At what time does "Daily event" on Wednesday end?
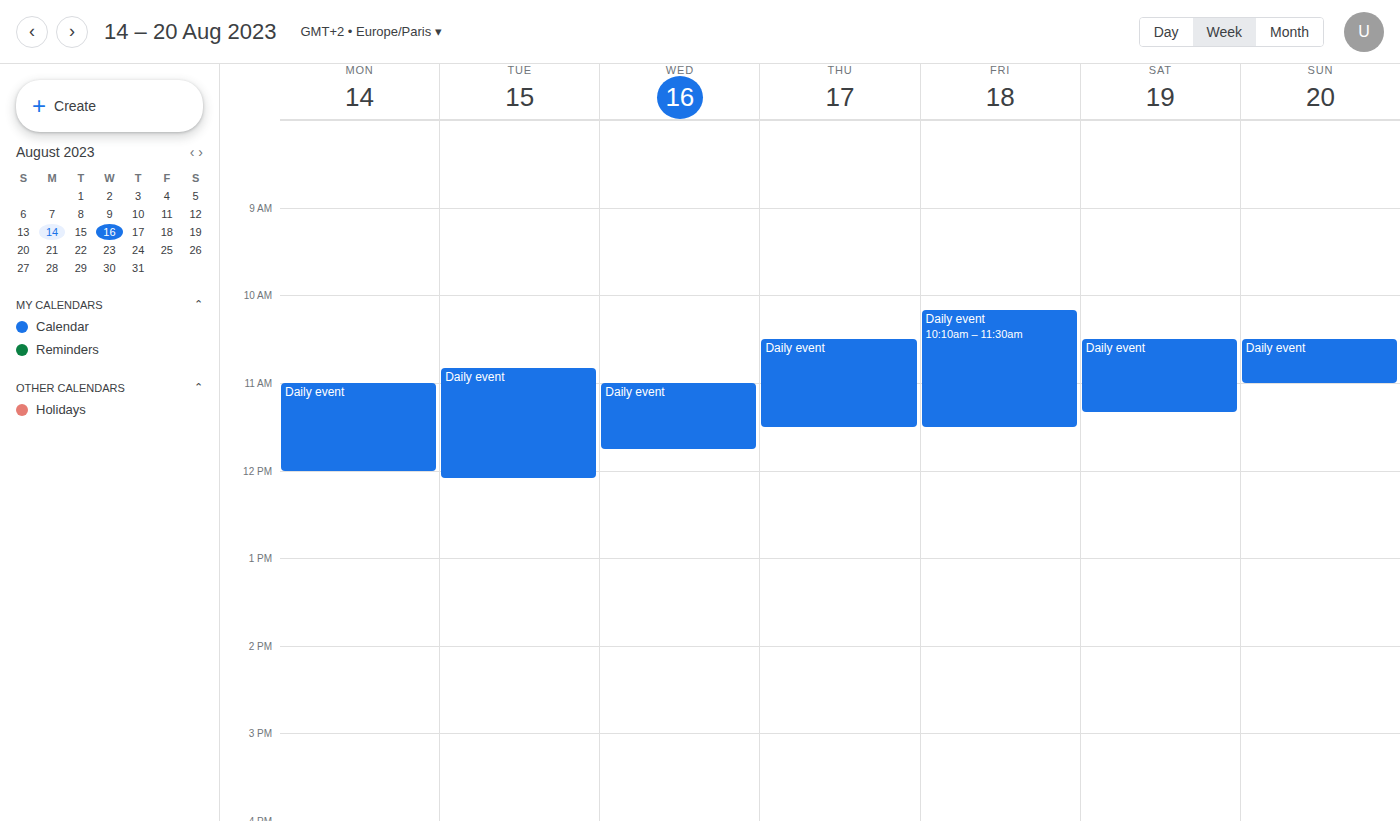
11:45 AM